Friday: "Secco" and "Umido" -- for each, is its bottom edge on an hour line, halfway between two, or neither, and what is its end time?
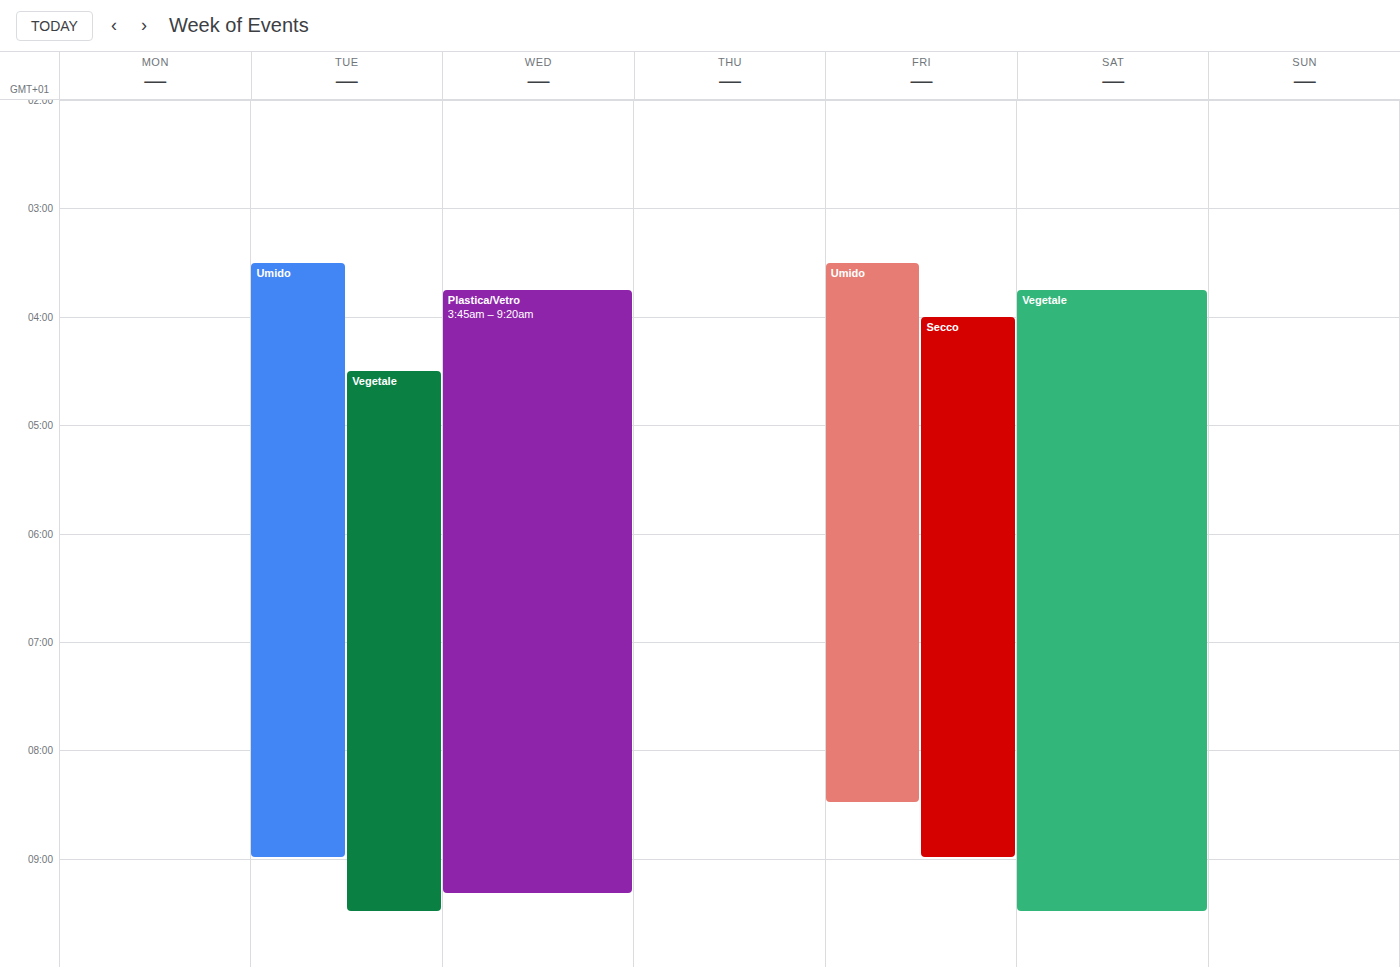
"Secco": 09:00, exactly on the 09:00 line. "Umido": 08:30, halfway between the 08:00 and 09:00 lines.